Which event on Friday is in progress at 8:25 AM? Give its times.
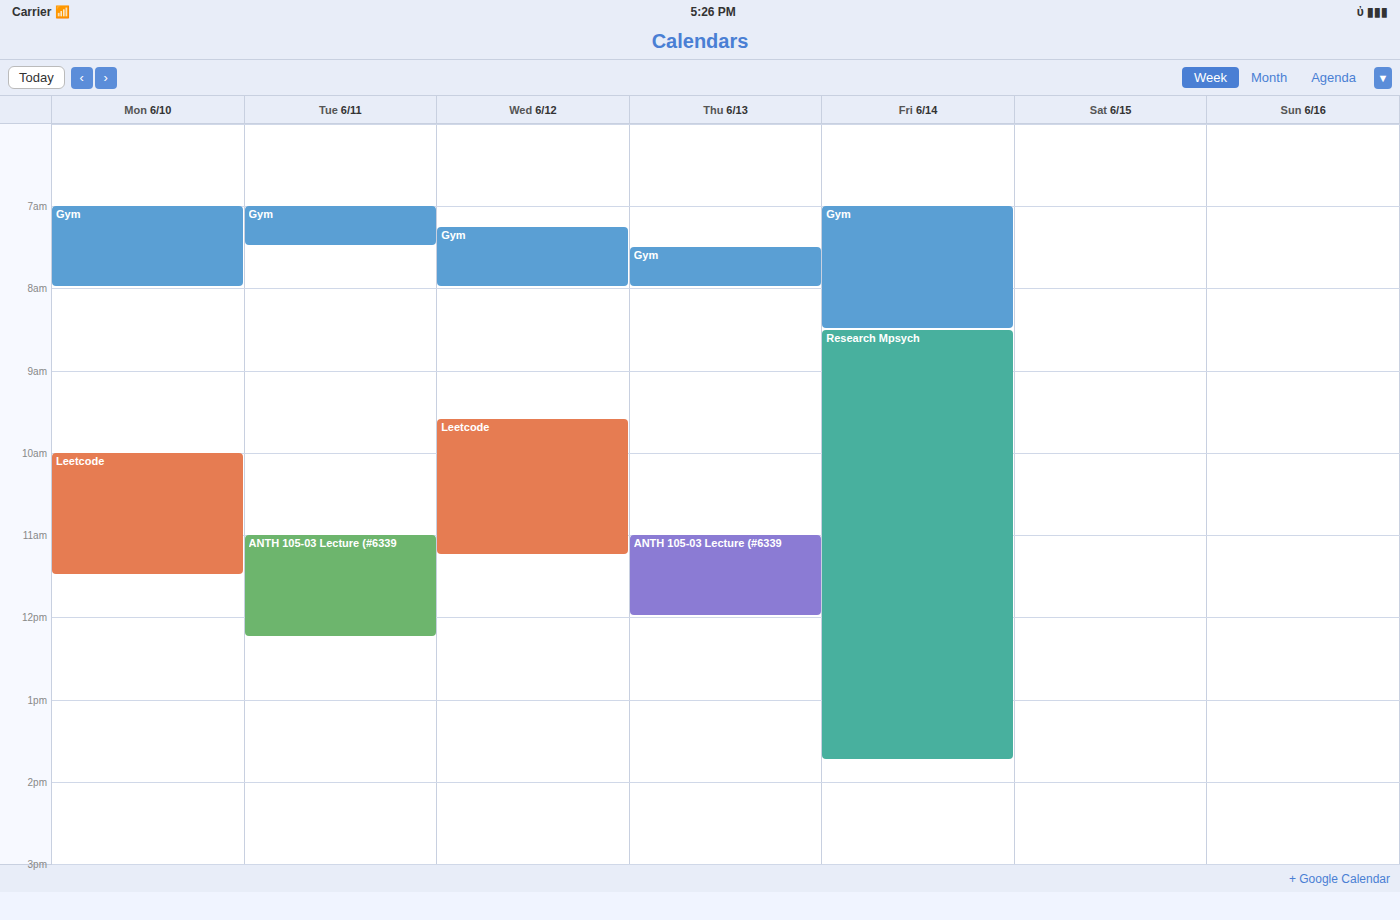
"Gym", 7:00 AM to 8:30 AM